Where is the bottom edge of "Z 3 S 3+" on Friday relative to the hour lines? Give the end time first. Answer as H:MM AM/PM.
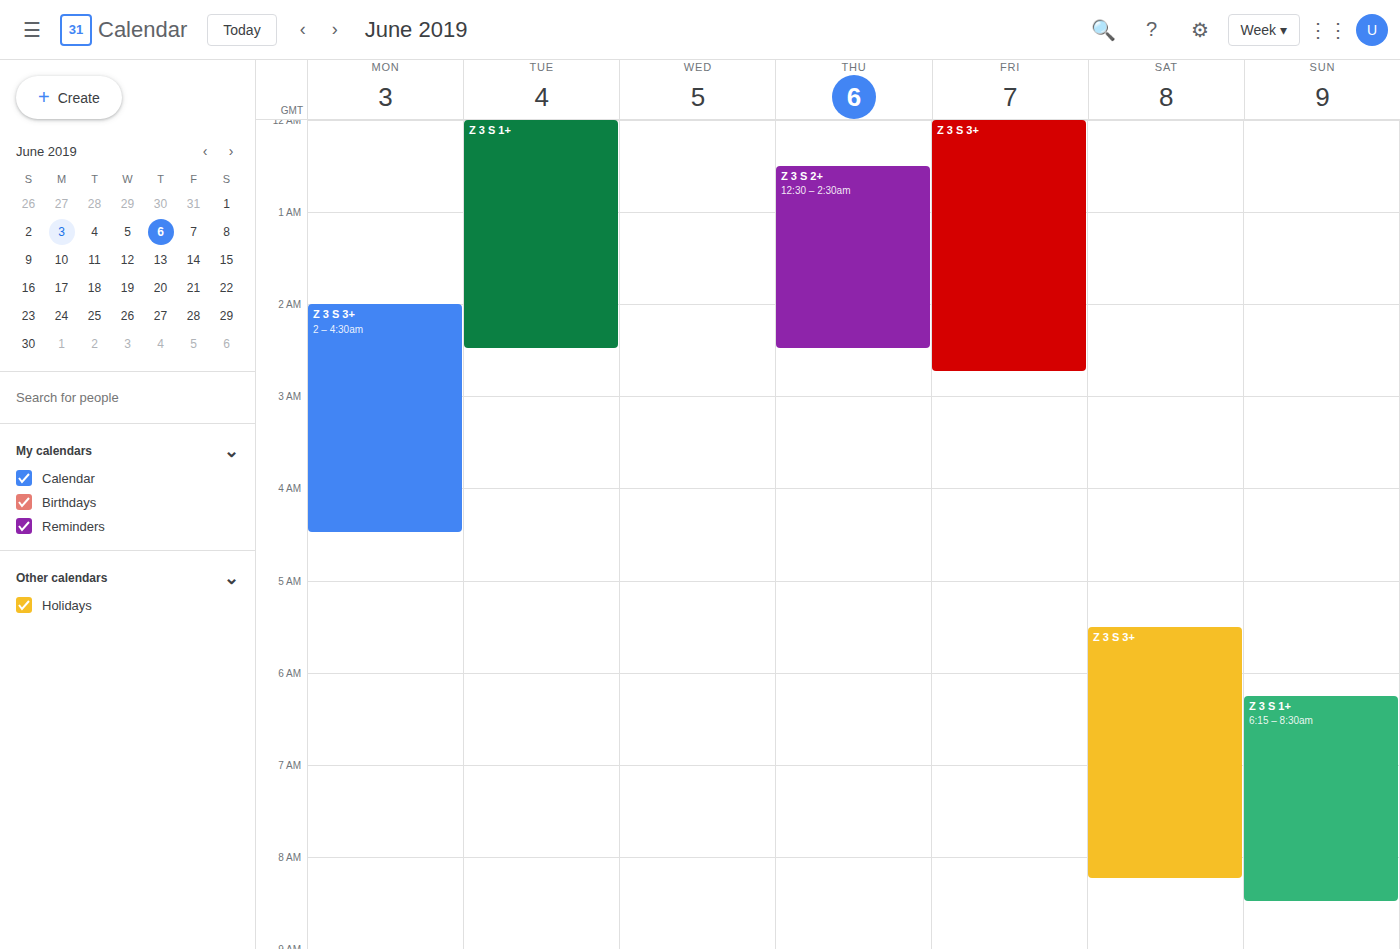
2:45 AM -- neither: three quarters of the way from the 2 AM line to the 3 AM line.